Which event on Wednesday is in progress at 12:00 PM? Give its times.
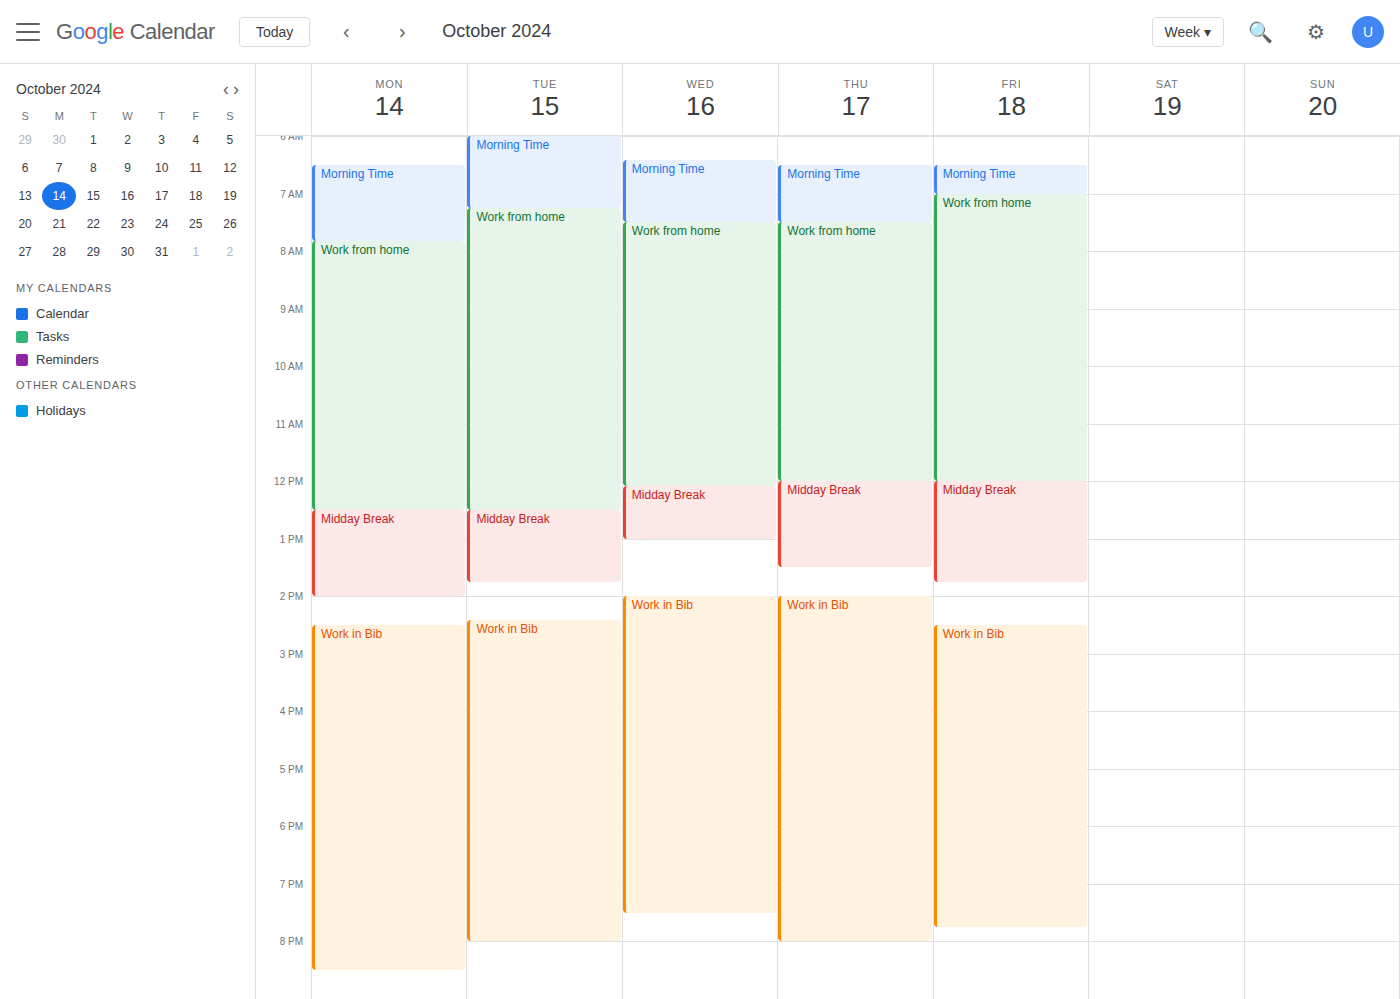
"Work from home", 7:30 AM to 12:05 PM